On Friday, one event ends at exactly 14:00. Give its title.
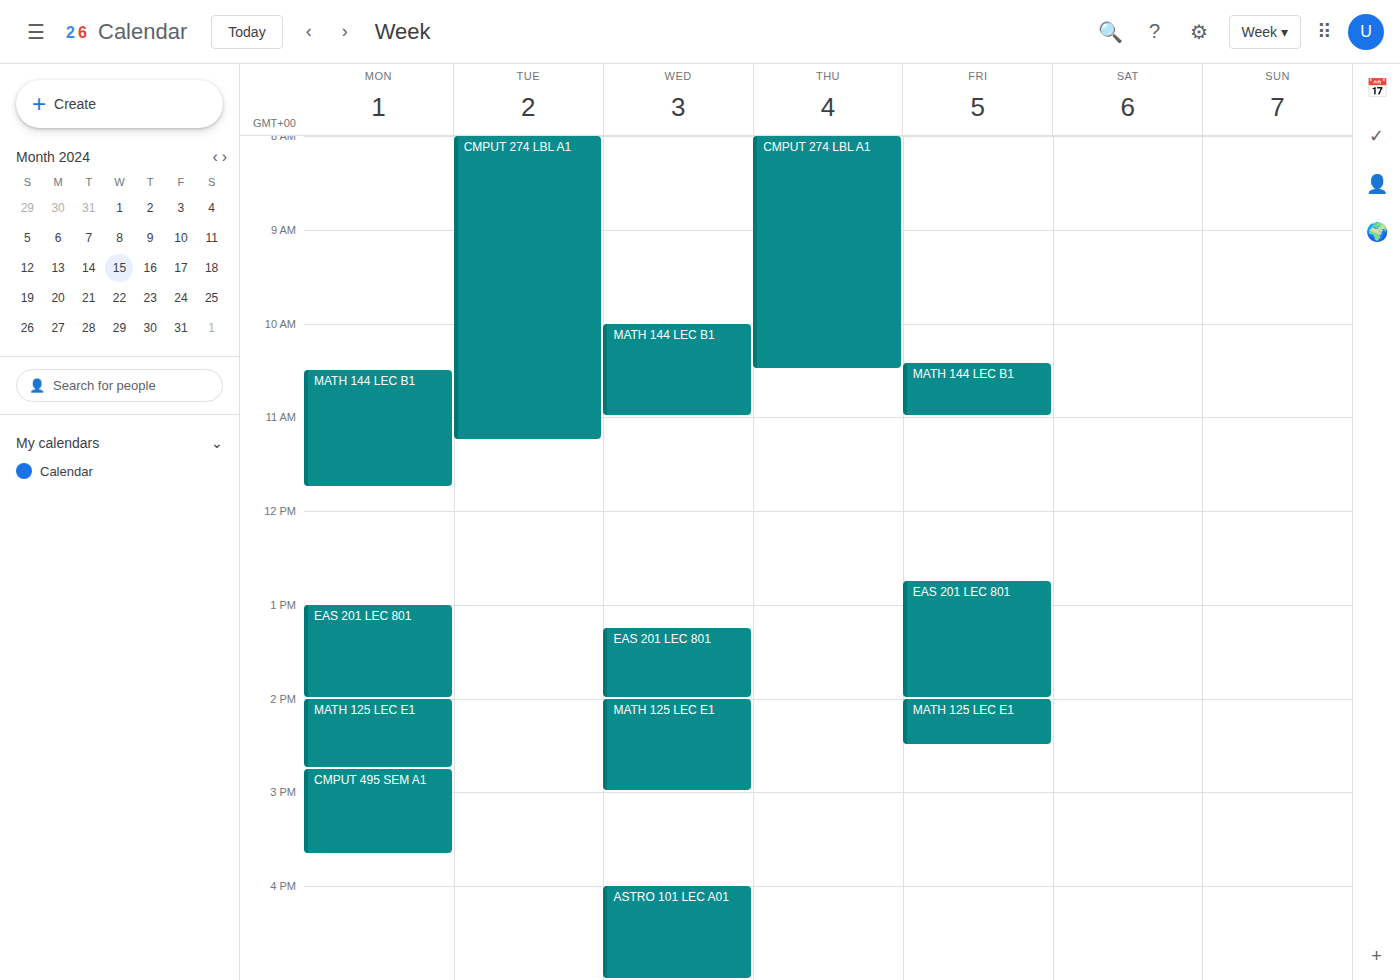
"EAS 201 LEC 801"